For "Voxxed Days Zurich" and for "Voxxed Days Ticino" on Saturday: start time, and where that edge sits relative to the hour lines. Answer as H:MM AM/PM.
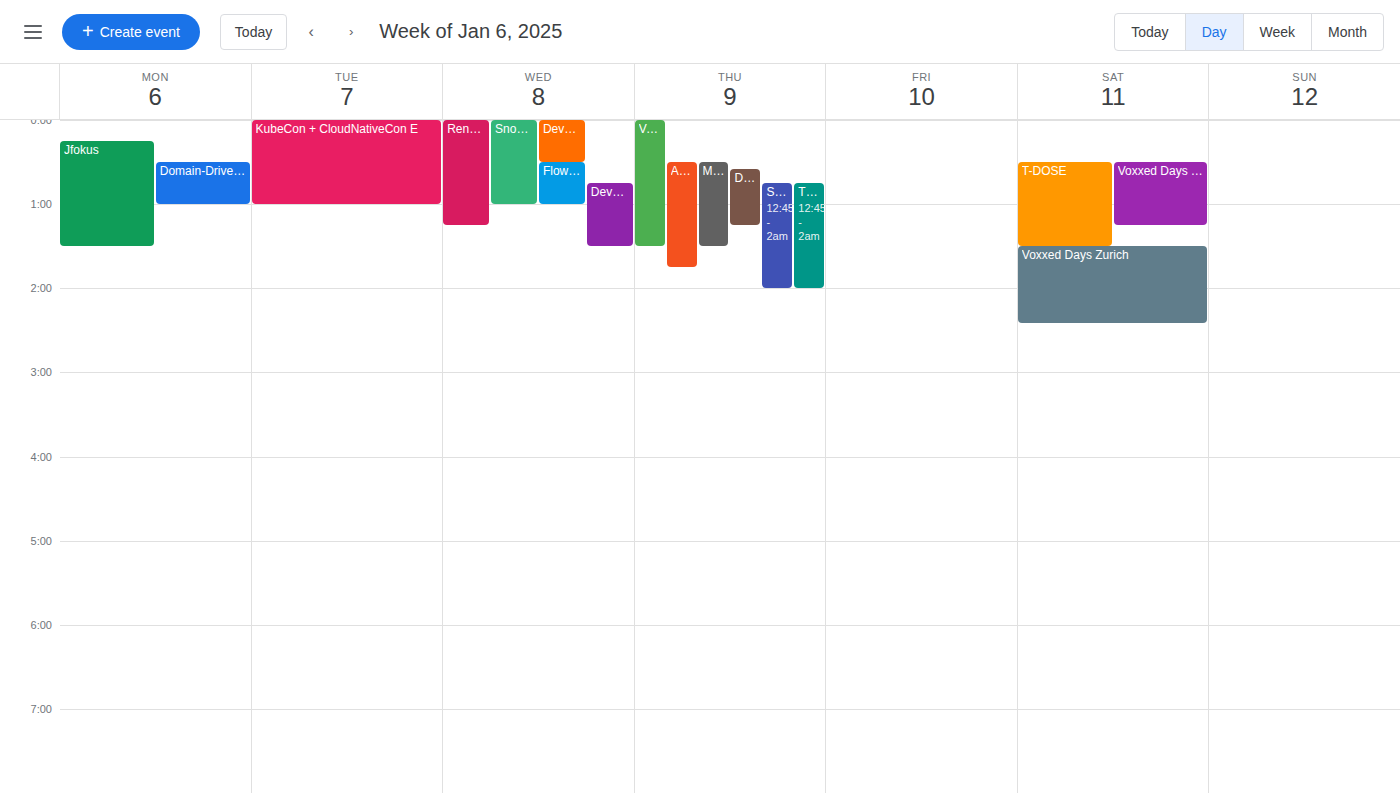
"Voxxed Days Zurich": 1:30 AM, halfway between the 1 AM and 2 AM lines. "Voxxed Days Ticino": 12:30 AM, halfway between the 12 AM and 1 AM lines.